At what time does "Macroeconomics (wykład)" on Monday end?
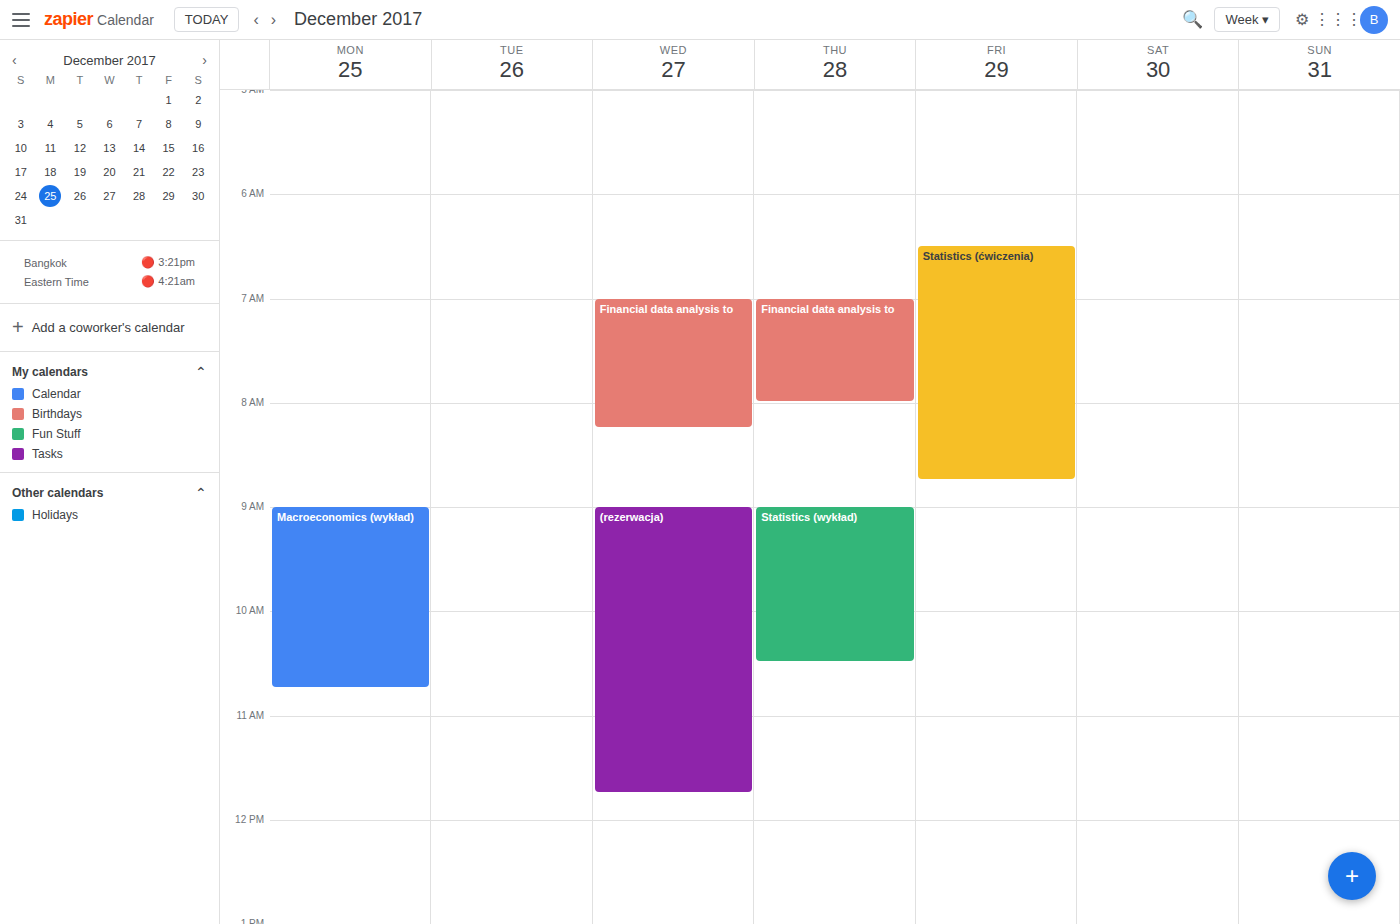
10:45 AM